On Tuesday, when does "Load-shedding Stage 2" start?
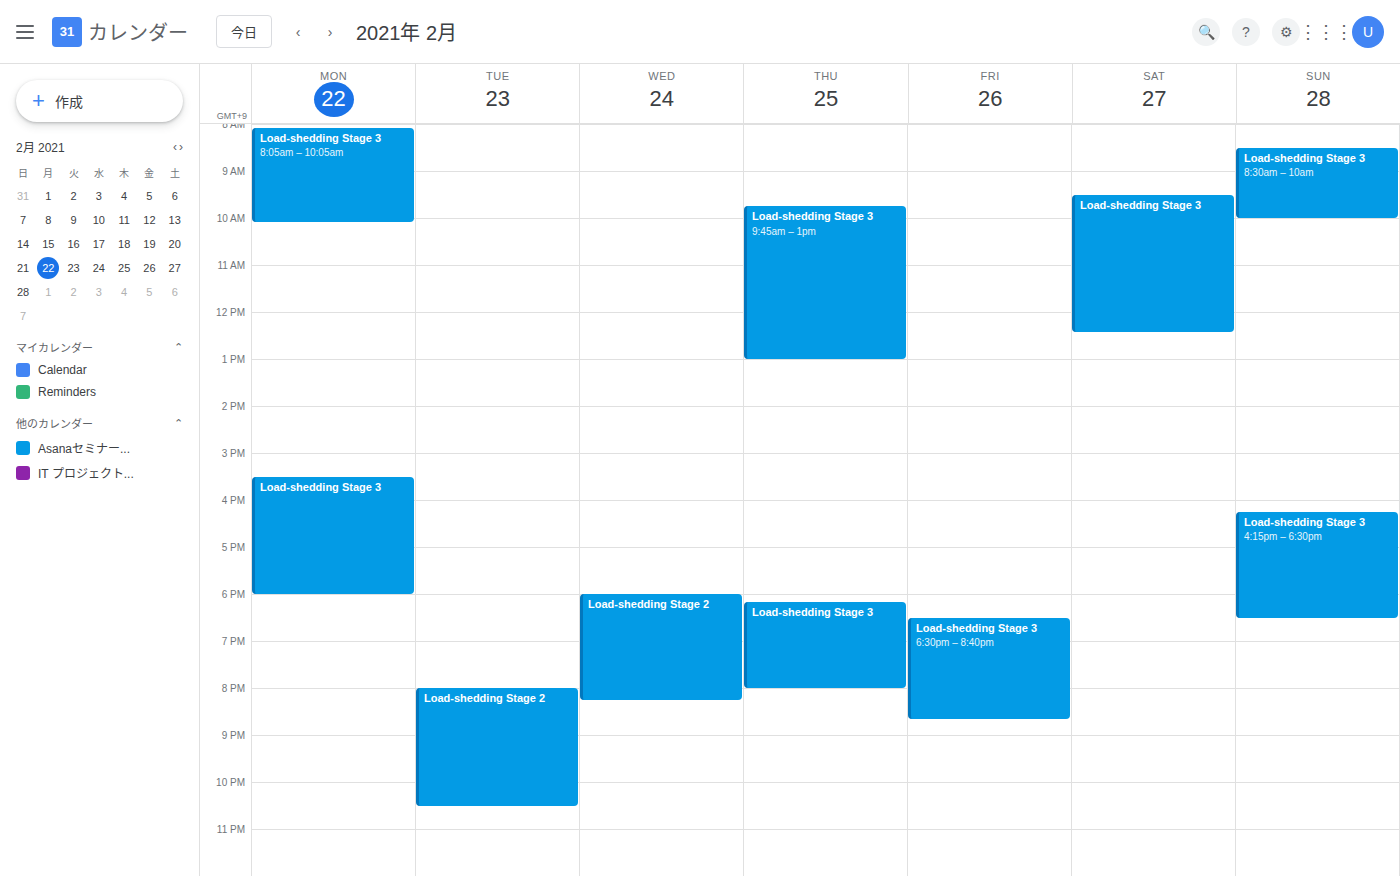
8:00 PM